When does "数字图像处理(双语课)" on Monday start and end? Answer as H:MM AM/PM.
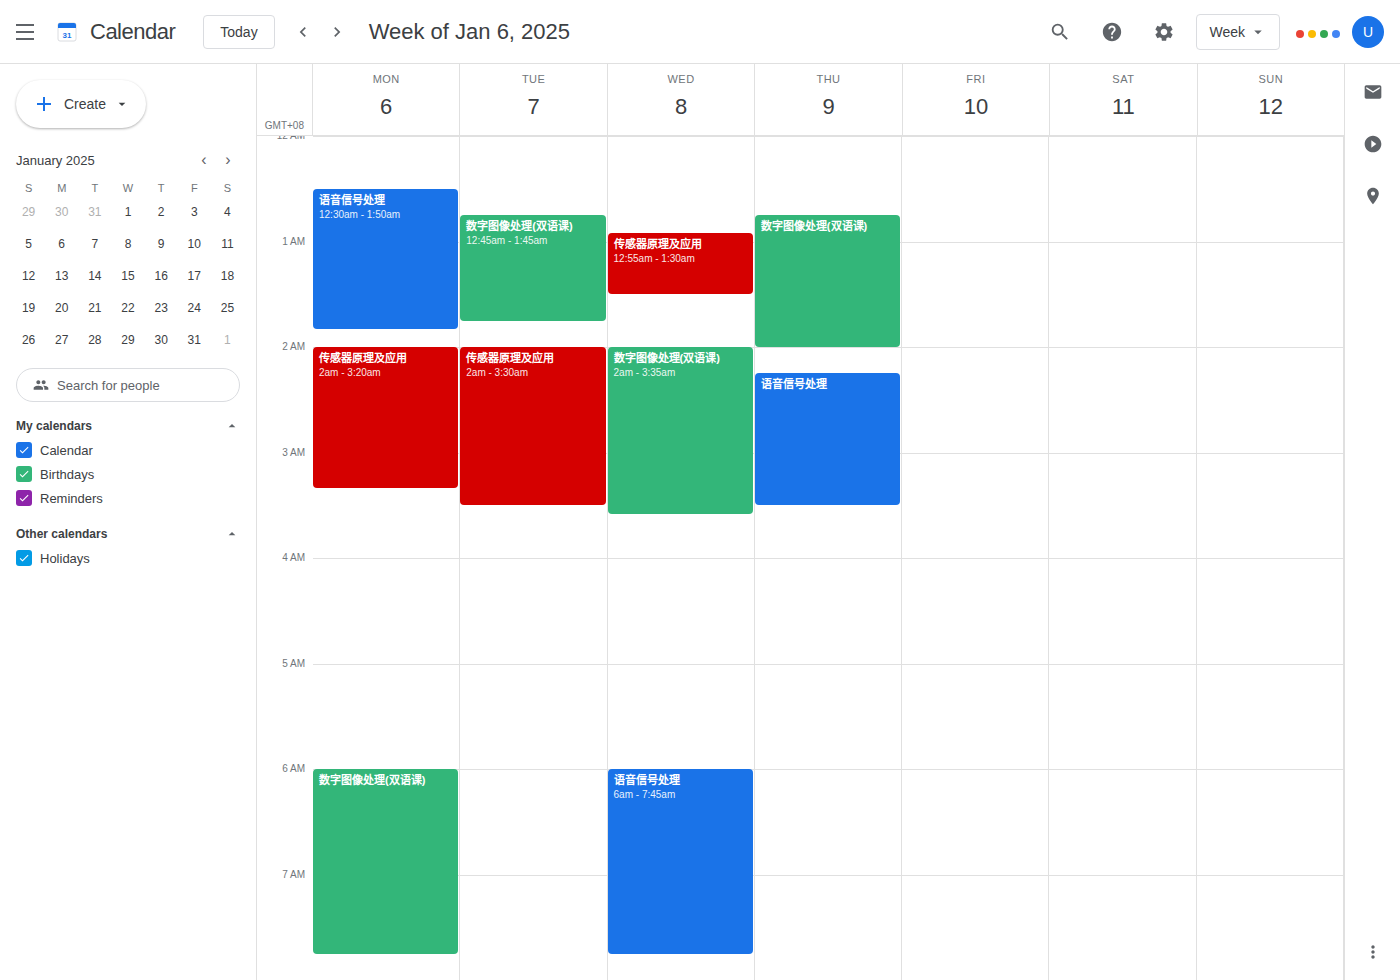
6:00 AM to 7:45 AM